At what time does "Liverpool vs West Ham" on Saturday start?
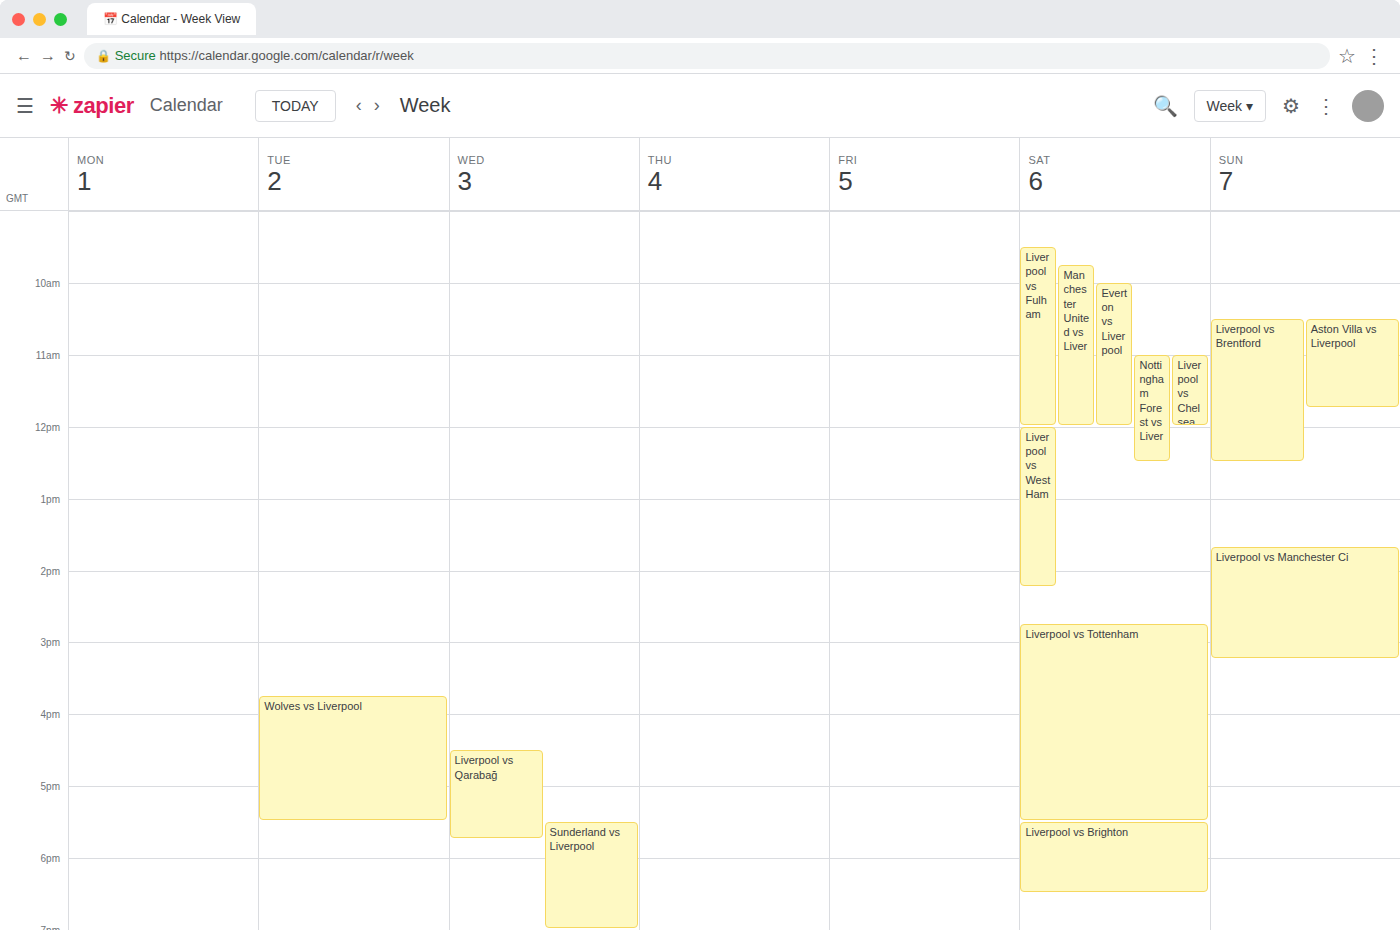
12:00 PM